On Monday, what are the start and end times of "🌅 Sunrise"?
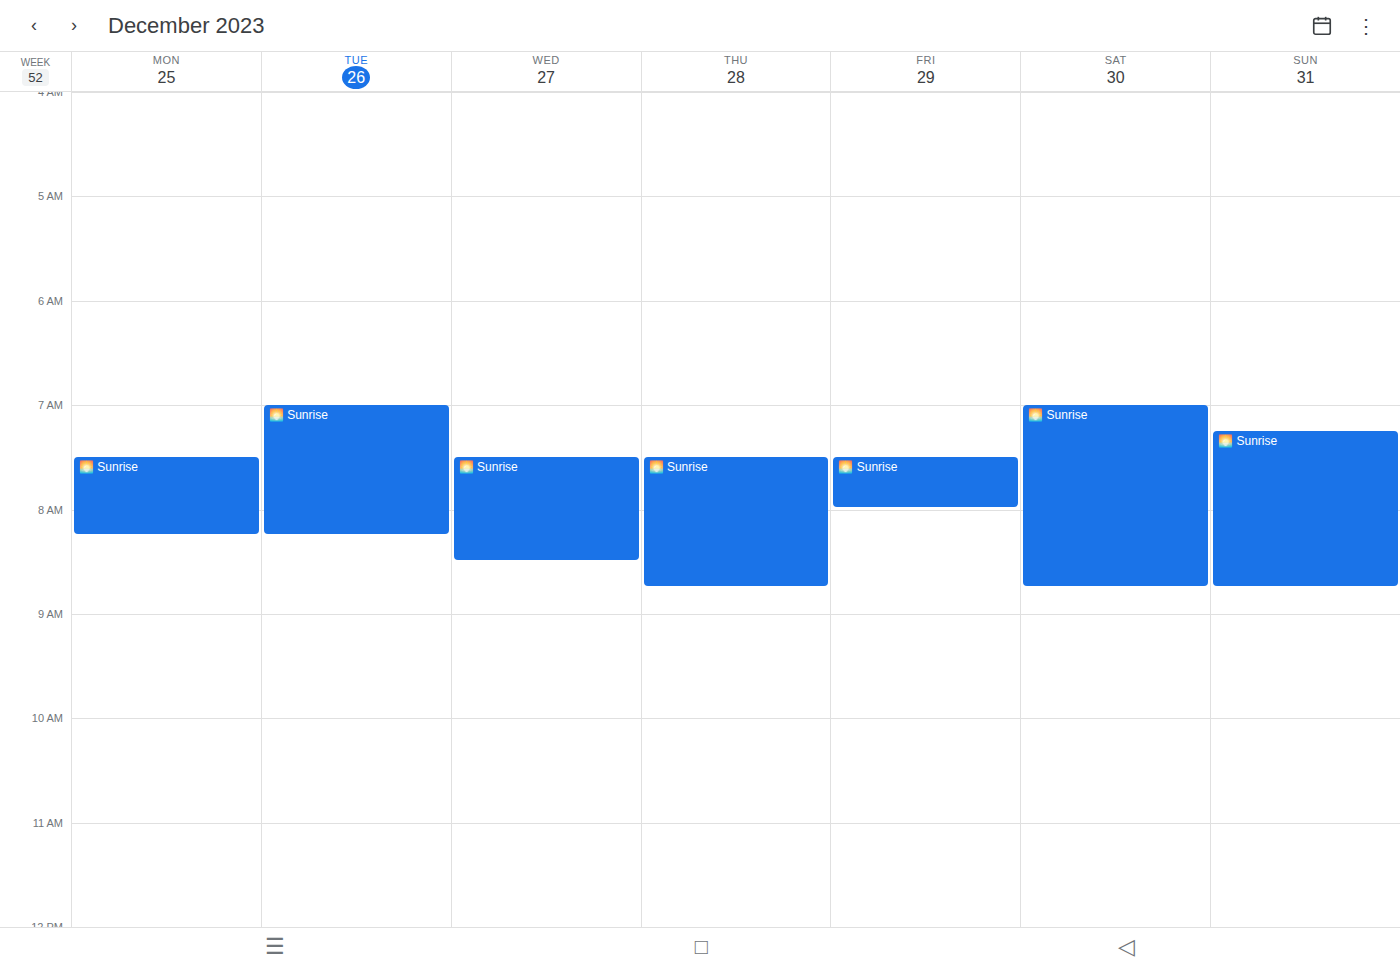
7:30 AM to 8:15 AM